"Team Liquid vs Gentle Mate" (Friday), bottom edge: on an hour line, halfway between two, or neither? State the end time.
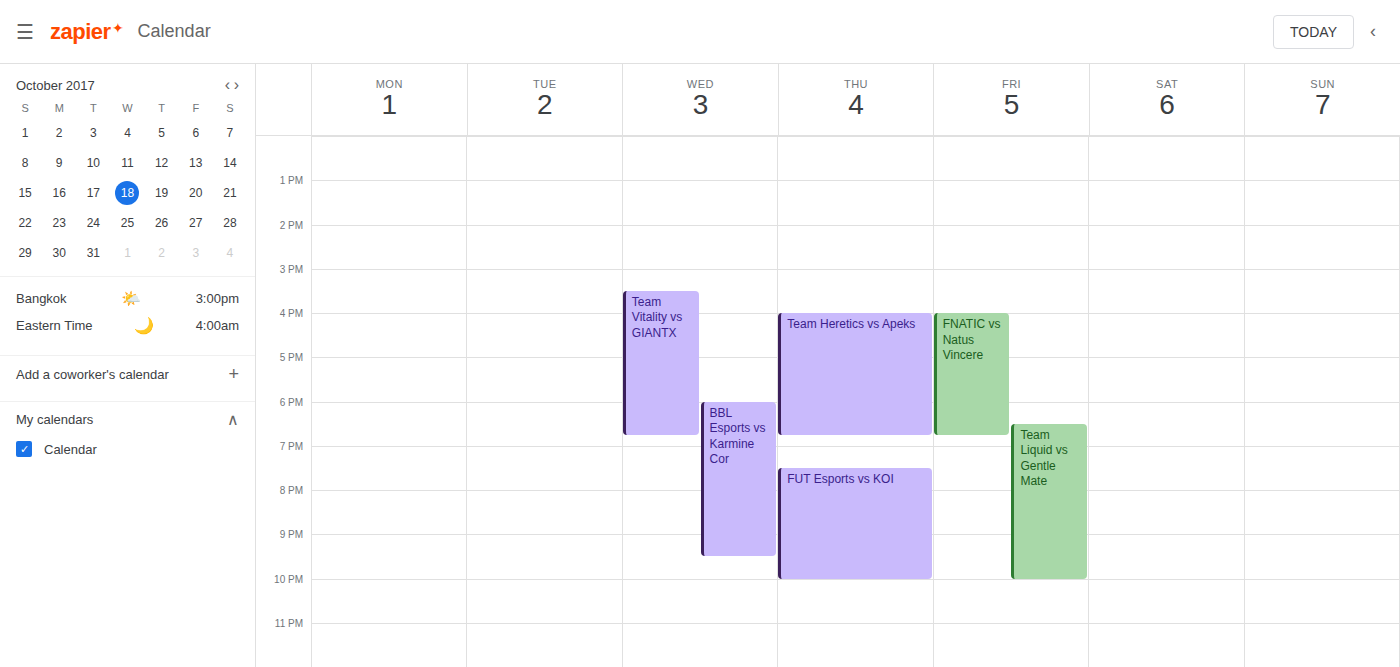
10:00 PM -- exactly on the 10 PM line.